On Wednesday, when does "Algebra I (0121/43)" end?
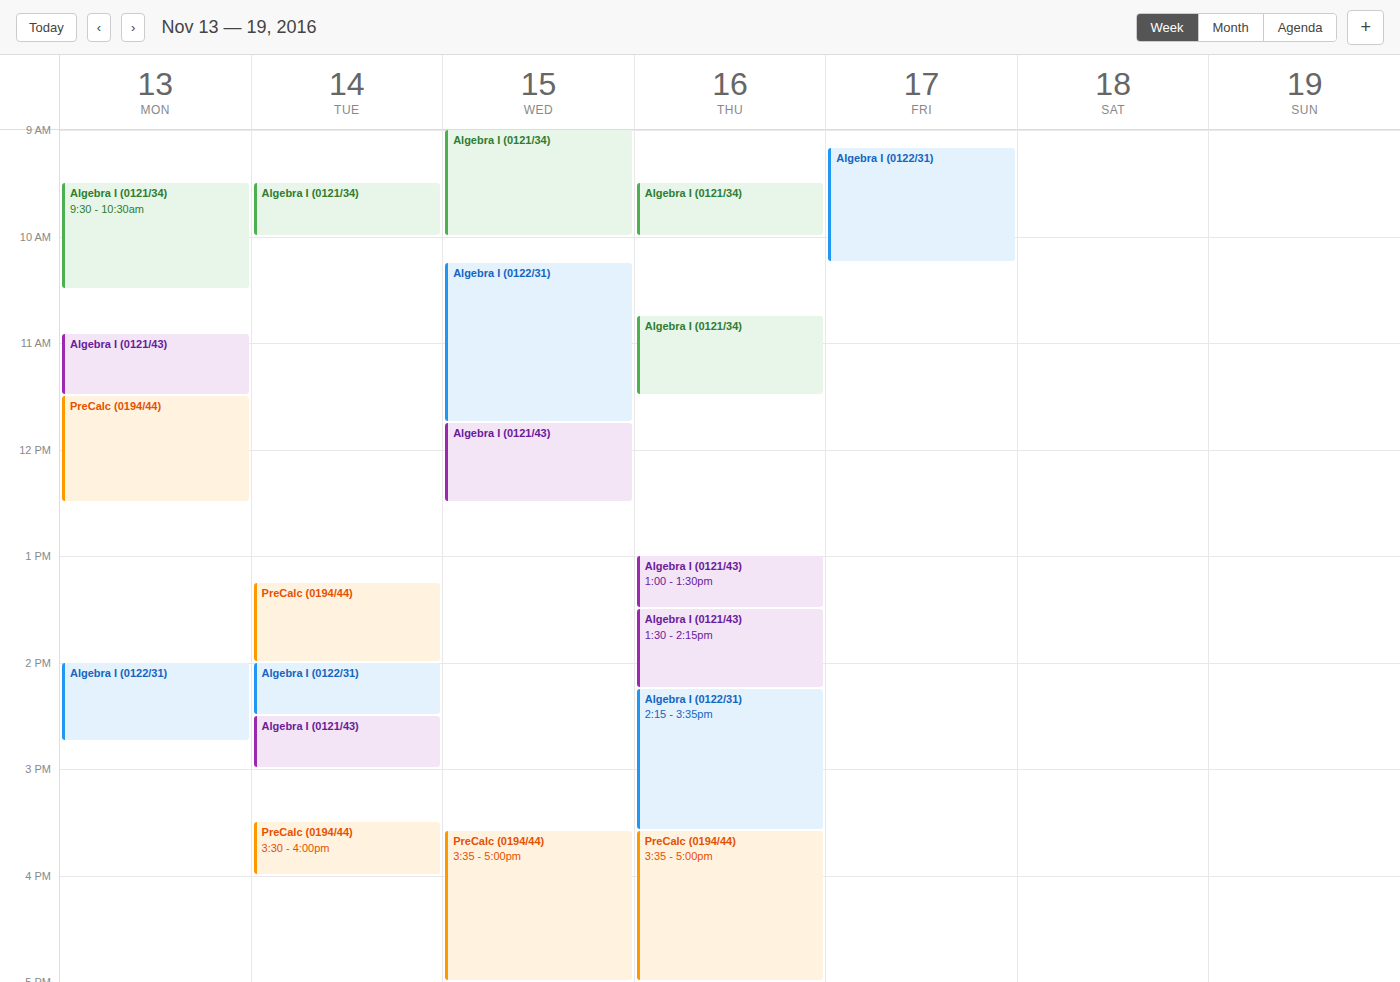
12:30 PM